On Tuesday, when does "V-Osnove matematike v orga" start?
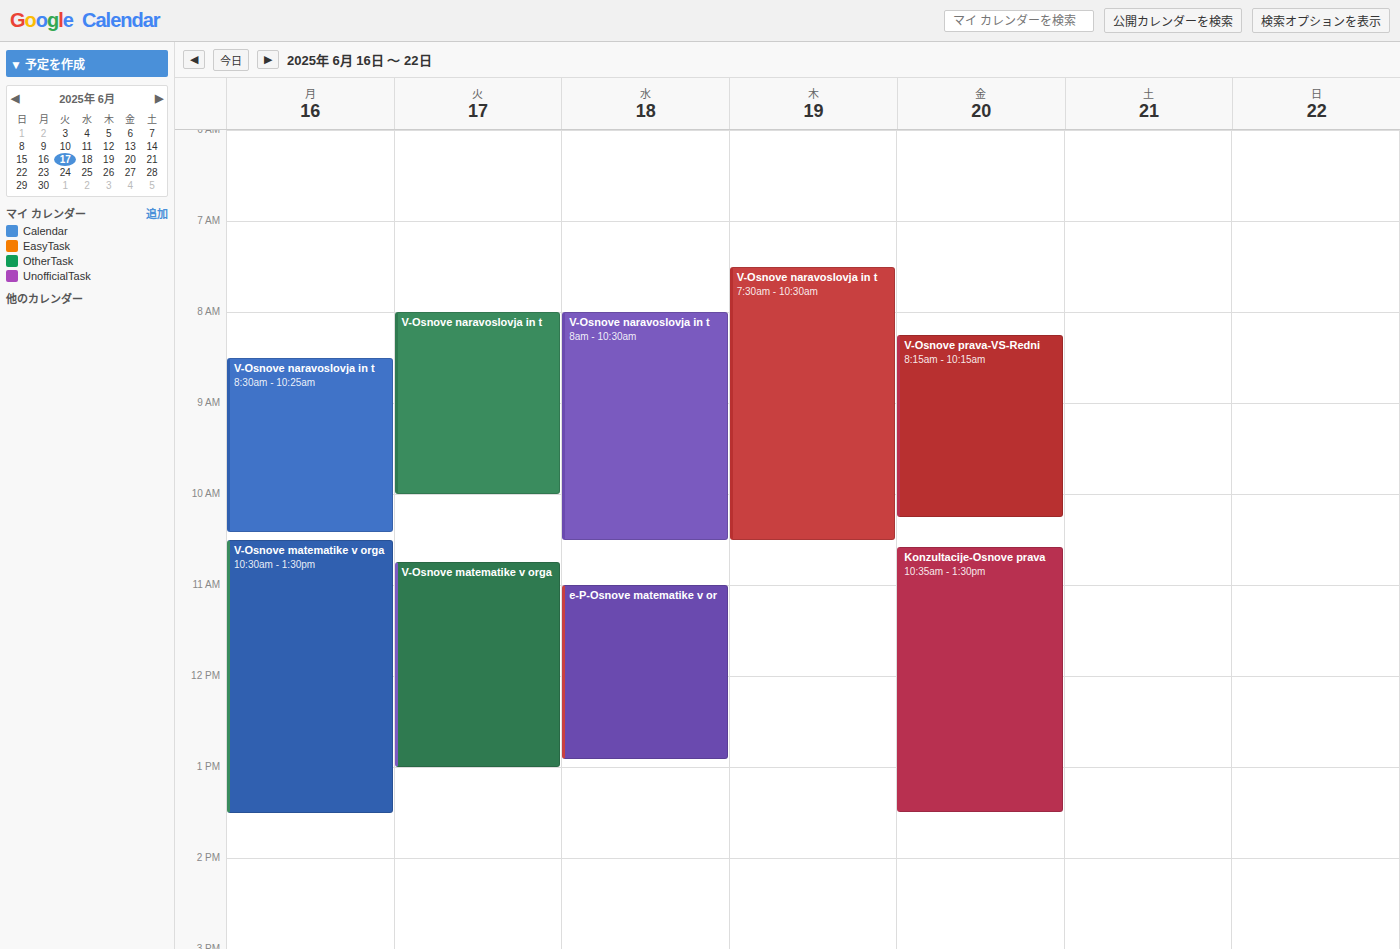
10:45 AM